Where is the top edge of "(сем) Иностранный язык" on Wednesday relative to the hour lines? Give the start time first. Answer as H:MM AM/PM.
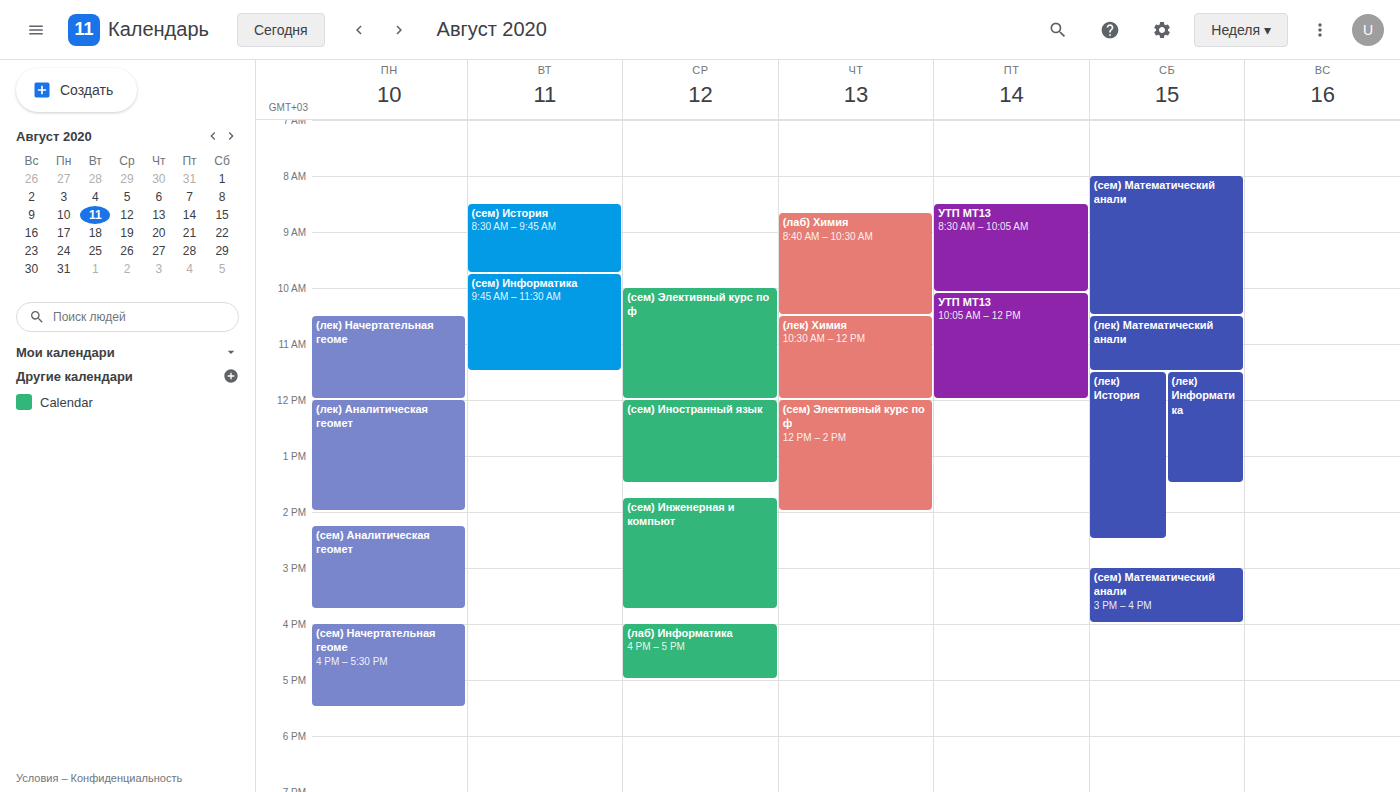
12:00 PM -- exactly on the 12 PM line.